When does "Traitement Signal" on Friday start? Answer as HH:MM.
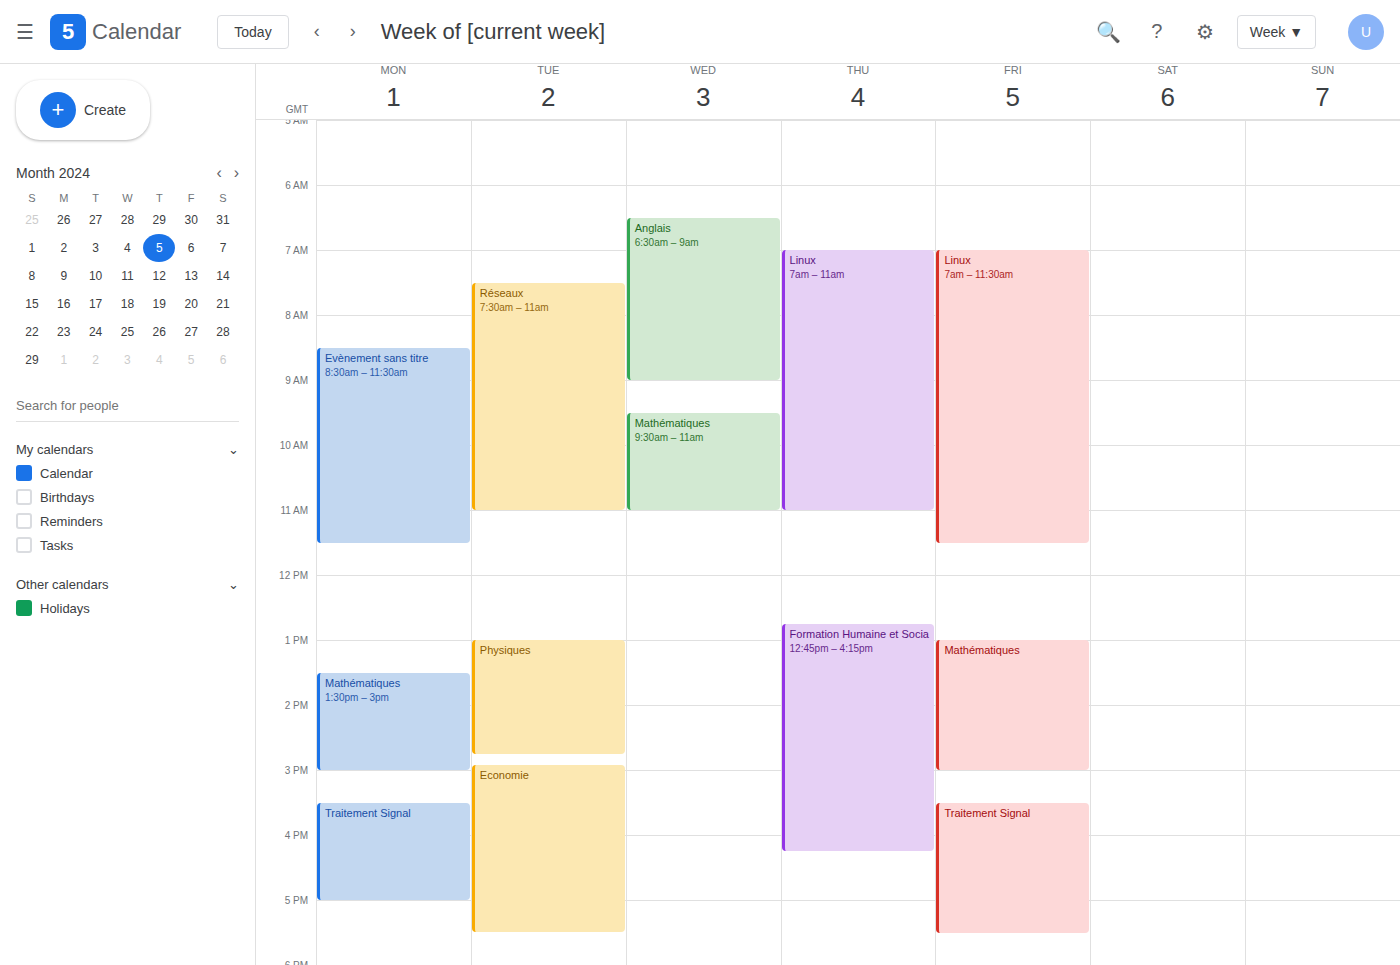
15:30